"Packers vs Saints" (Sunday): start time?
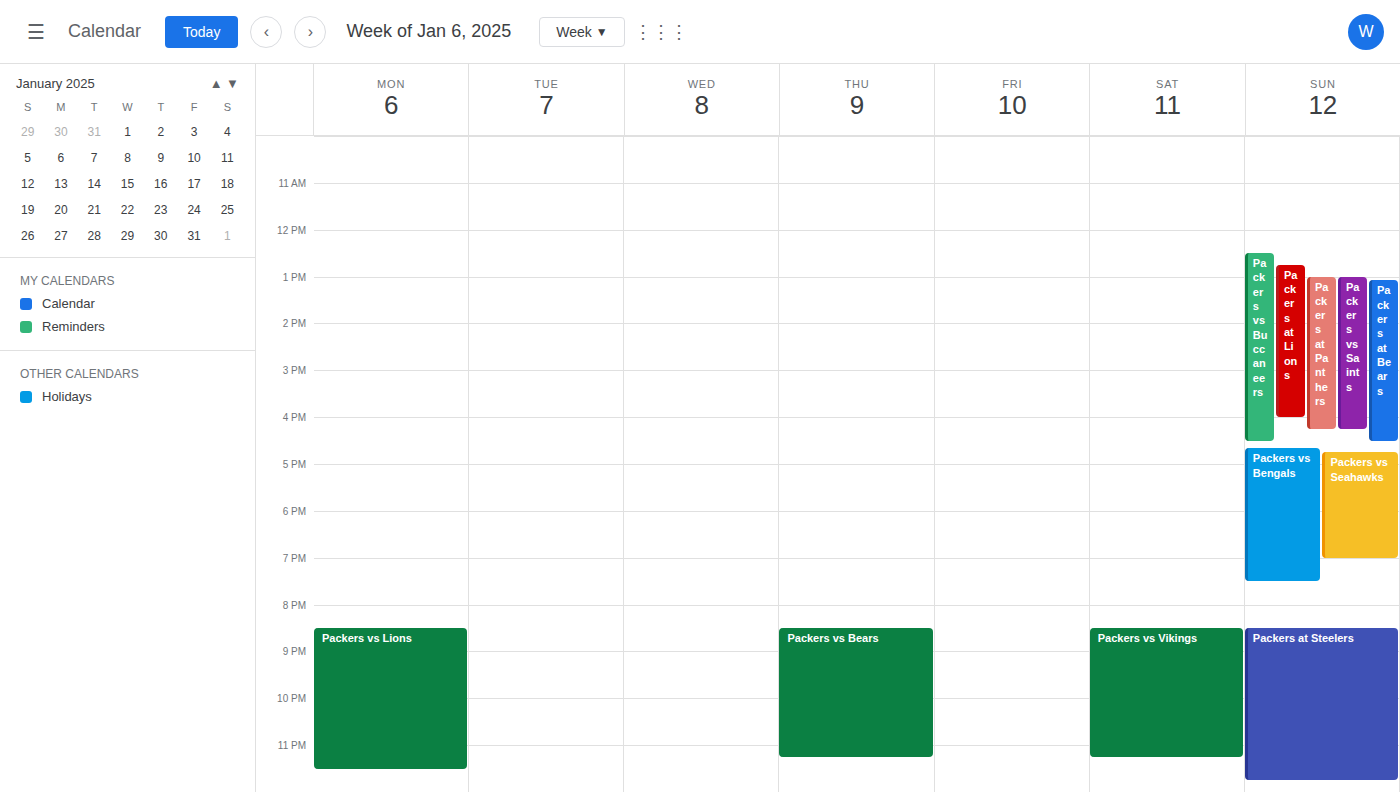
1:00 PM